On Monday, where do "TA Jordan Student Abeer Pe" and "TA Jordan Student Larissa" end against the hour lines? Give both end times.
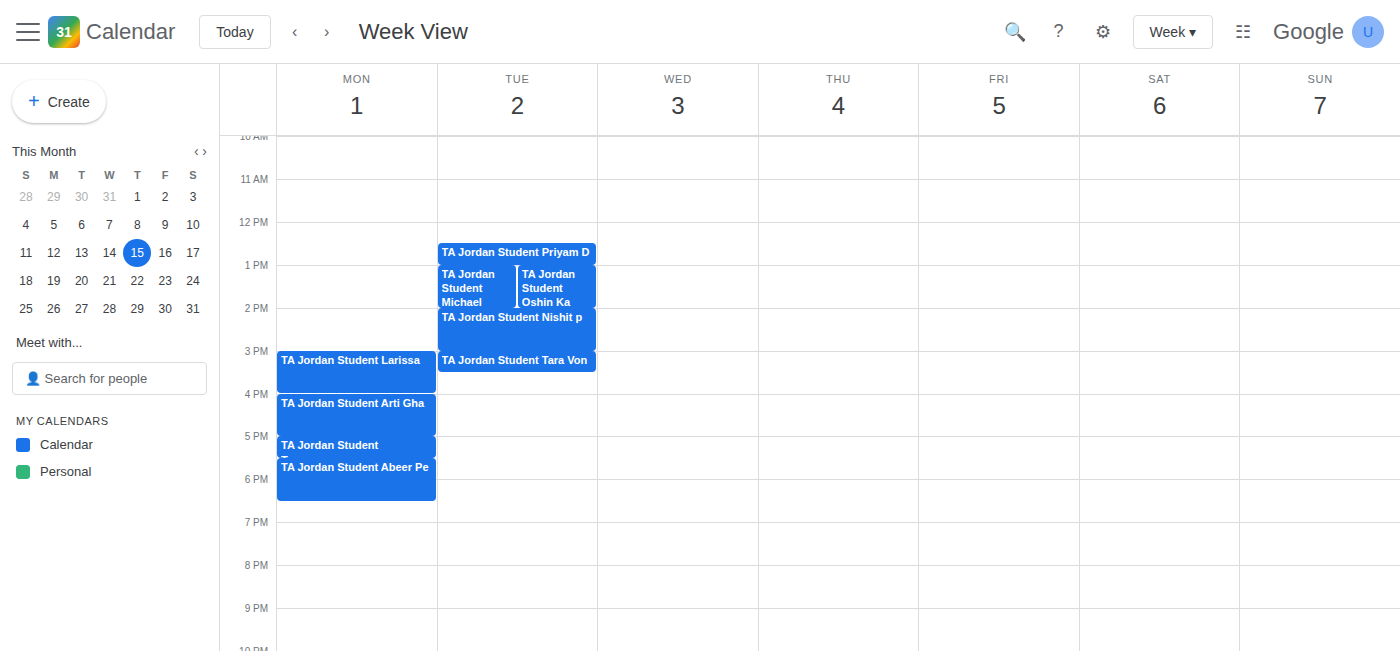
"TA Jordan Student Abeer Pe": 18:30, halfway between the 18:00 and 19:00 lines. "TA Jordan Student Larissa": 16:00, exactly on the 16:00 line.